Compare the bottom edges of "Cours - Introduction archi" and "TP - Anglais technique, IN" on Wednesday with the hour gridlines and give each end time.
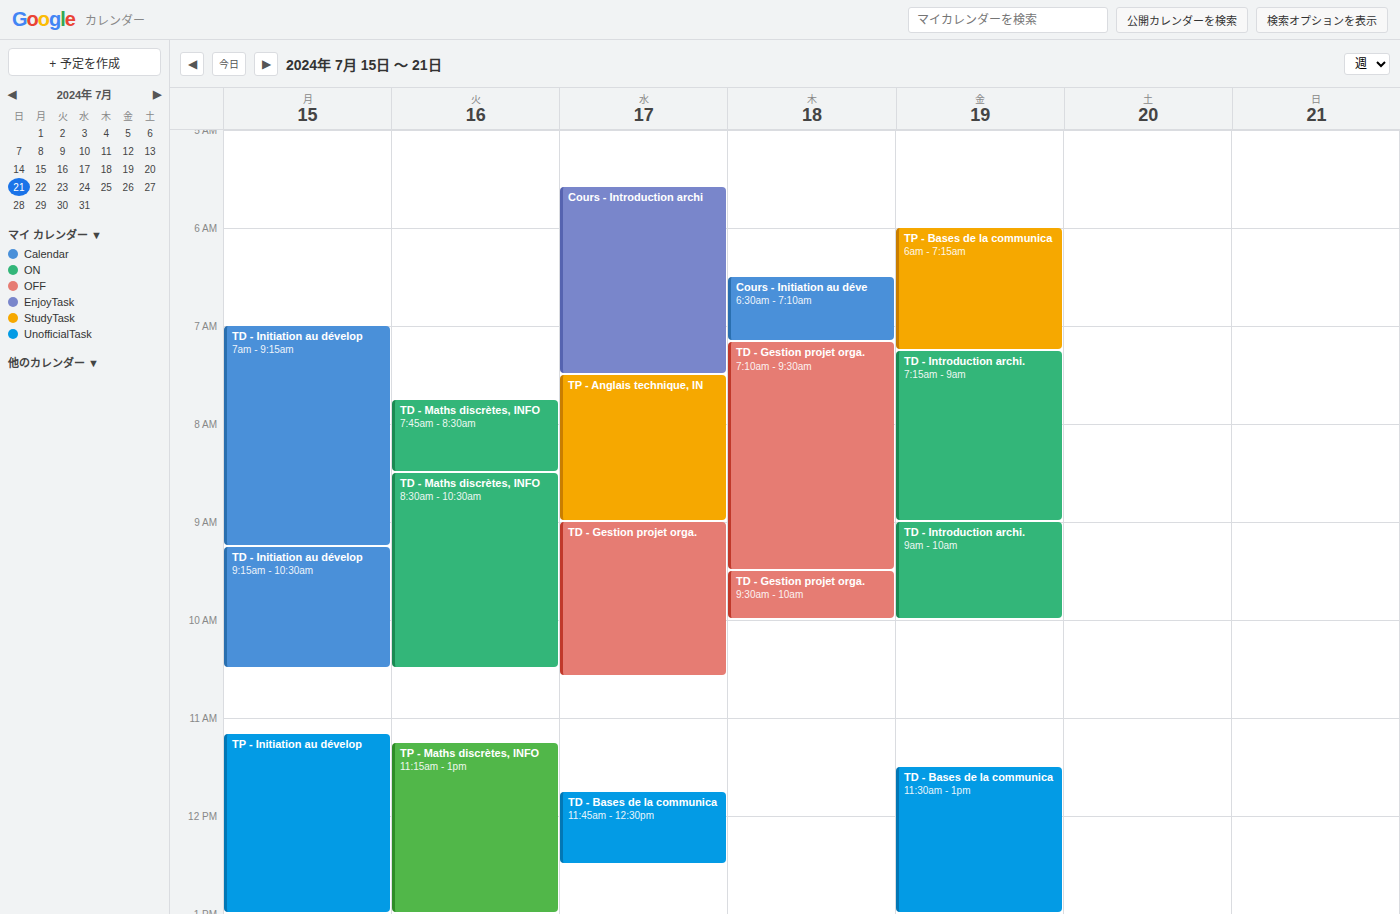
"Cours - Introduction archi": 07:30, halfway between the 07:00 and 08:00 lines. "TP - Anglais technique, IN": 09:00, exactly on the 09:00 line.